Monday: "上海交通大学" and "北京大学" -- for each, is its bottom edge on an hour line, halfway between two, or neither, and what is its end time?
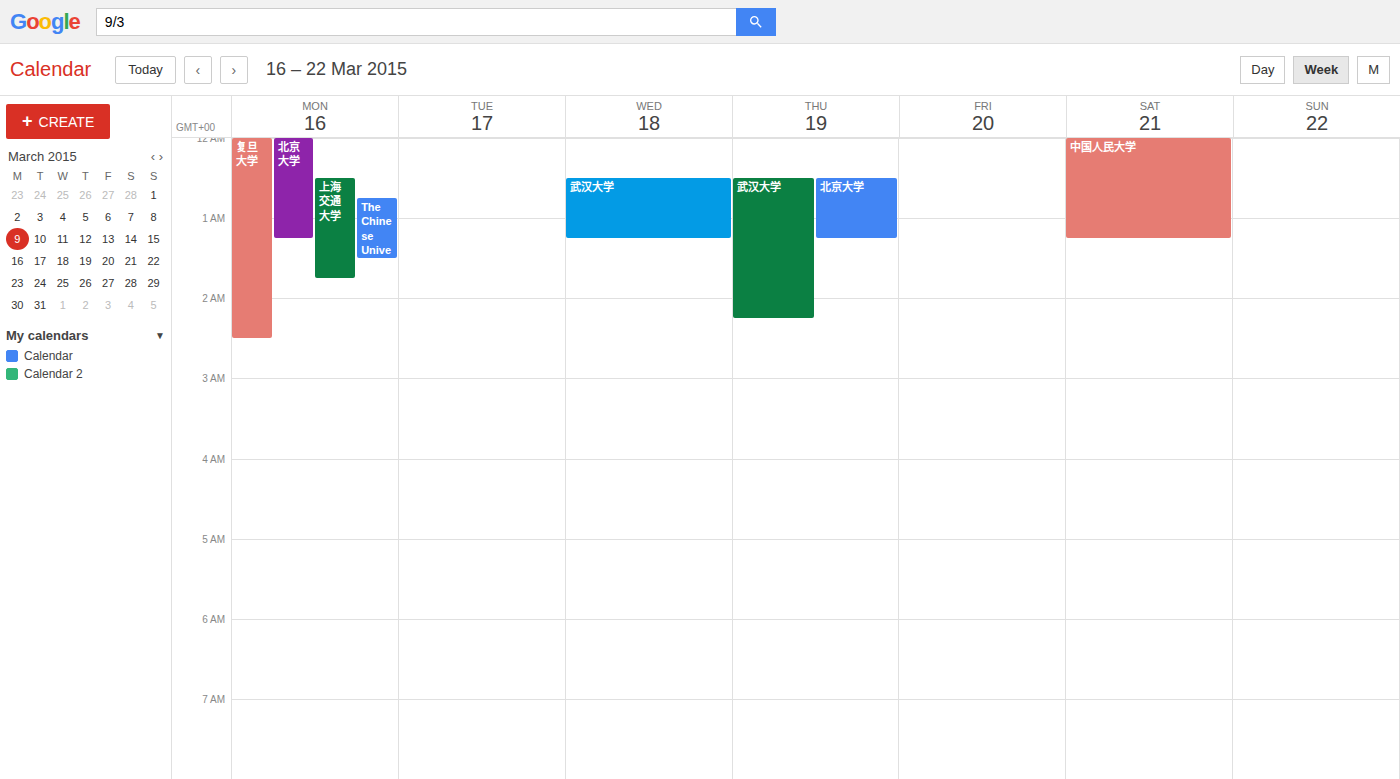
"上海交通大学": 1:45 AM, neither: three quarters of the way from the 1 AM line to the 2 AM line. "北京大学": 1:15 AM, neither: a quarter of the way from the 1 AM line to the 2 AM line.